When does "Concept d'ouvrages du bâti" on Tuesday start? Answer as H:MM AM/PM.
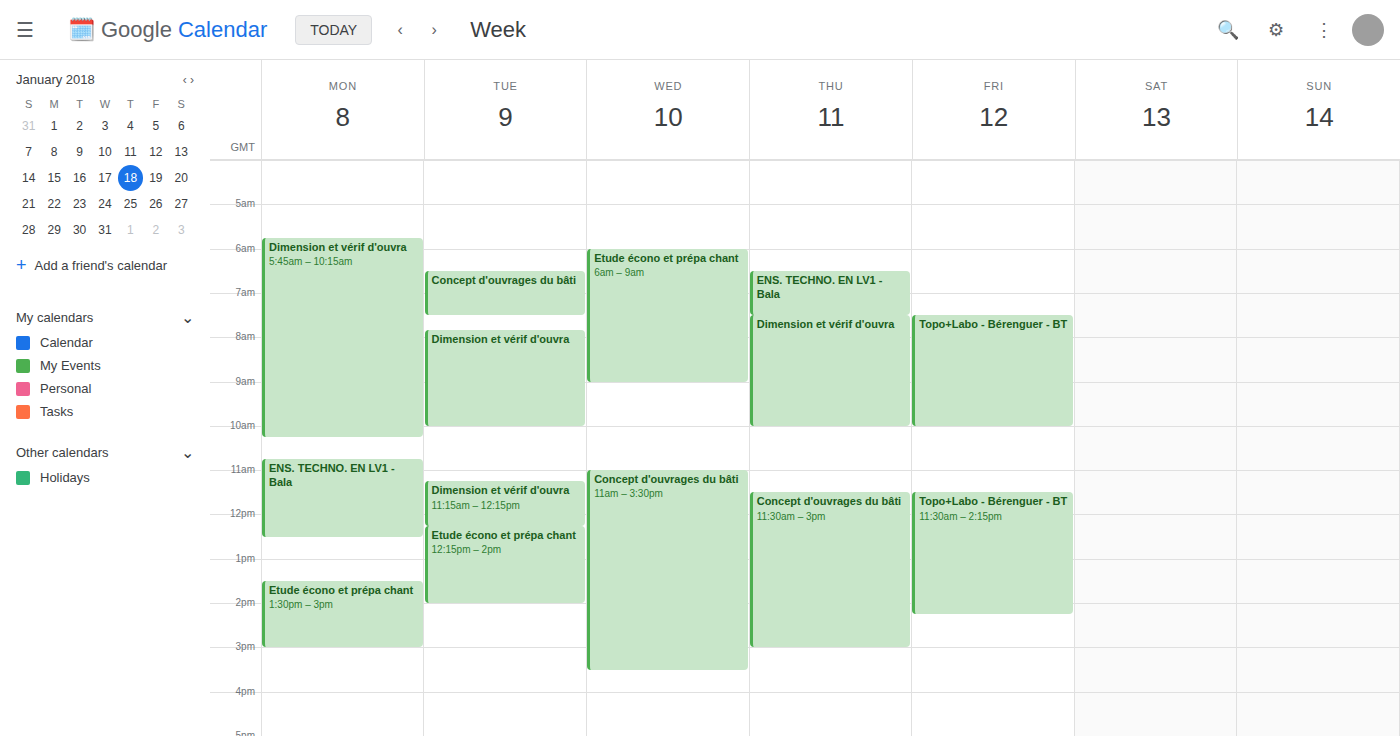
6:30 AM